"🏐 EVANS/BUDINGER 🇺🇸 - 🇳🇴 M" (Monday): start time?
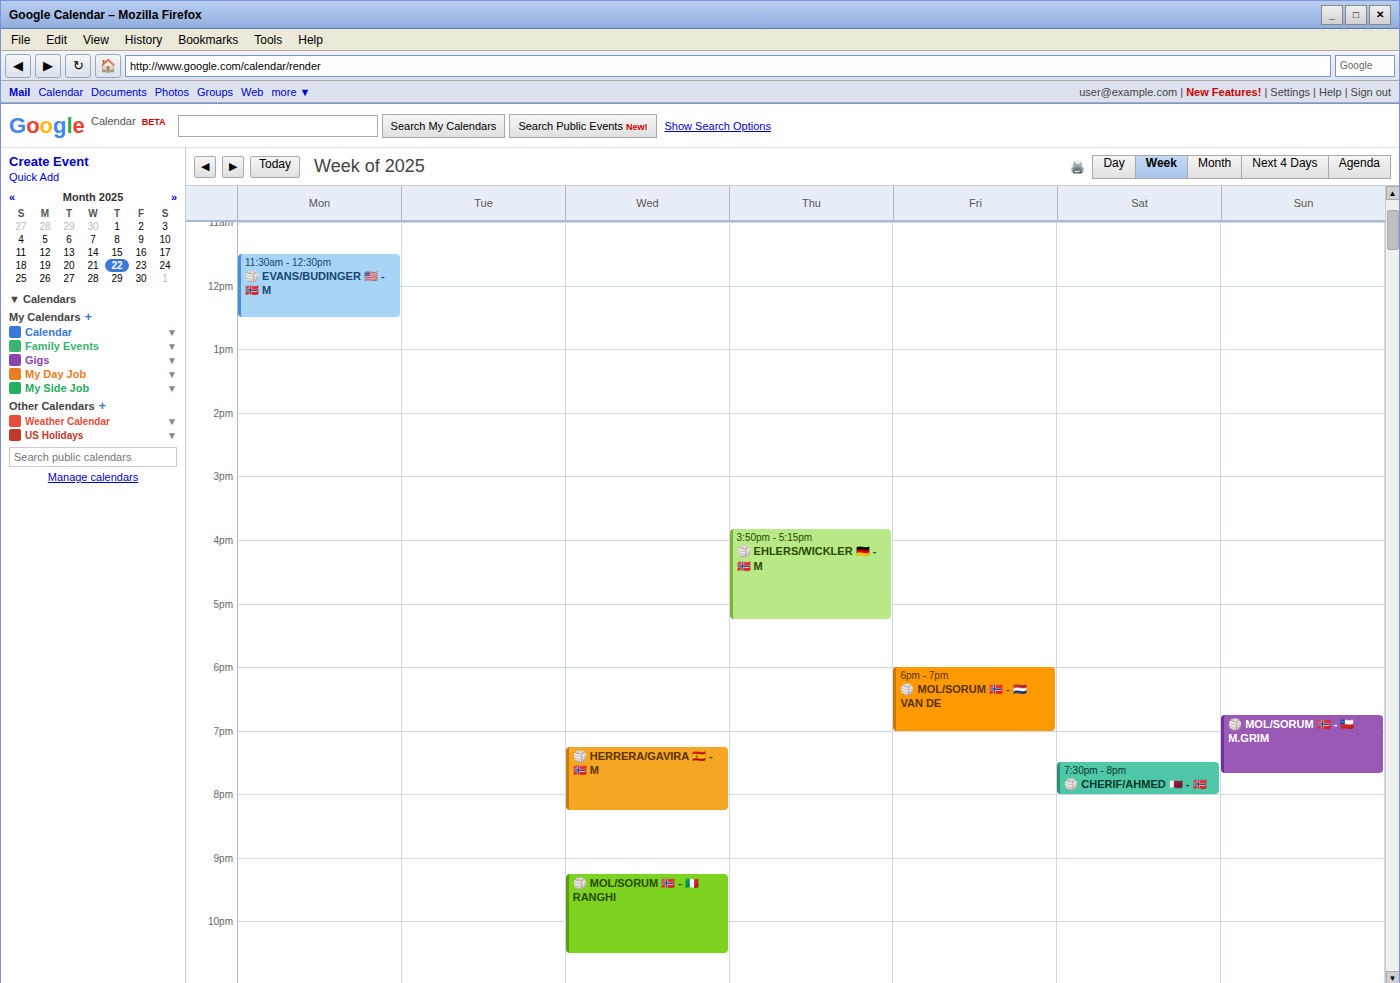
11:30 AM